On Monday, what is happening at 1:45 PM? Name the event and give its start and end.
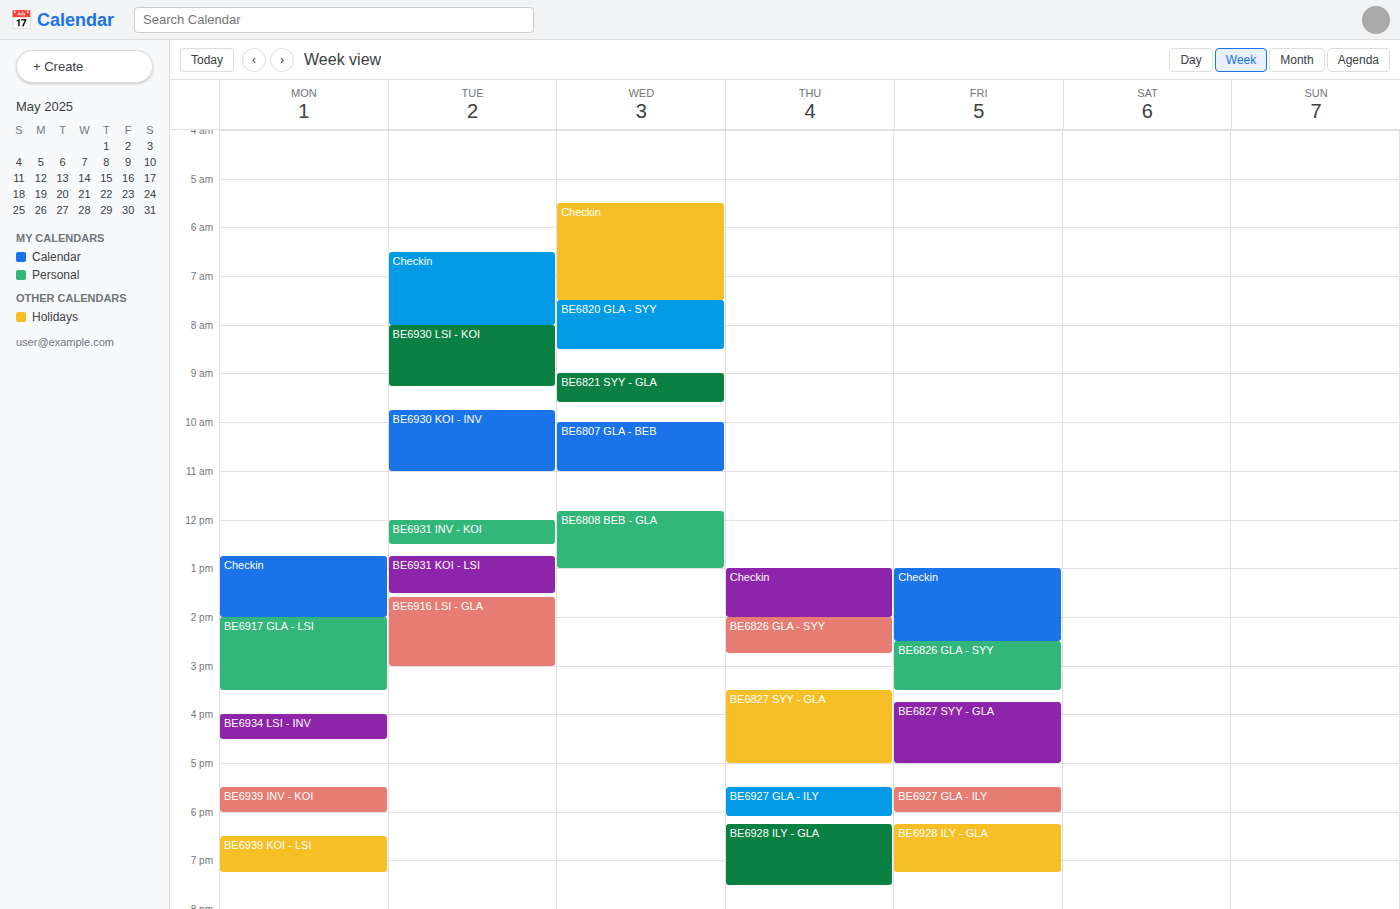
"Checkin", 12:45 PM to 2:00 PM